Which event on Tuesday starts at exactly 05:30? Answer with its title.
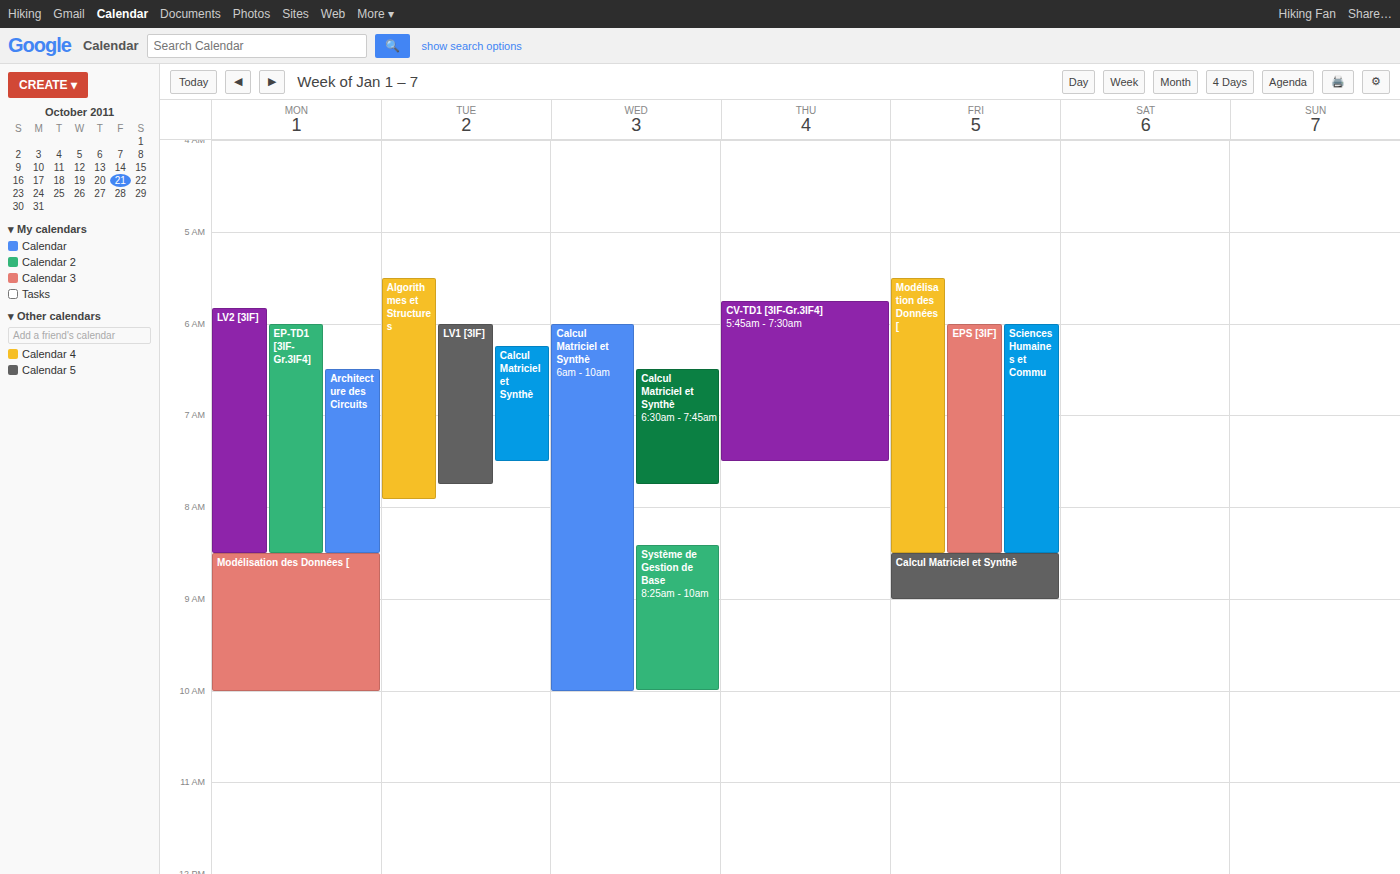
"Algorithmes et Structures"